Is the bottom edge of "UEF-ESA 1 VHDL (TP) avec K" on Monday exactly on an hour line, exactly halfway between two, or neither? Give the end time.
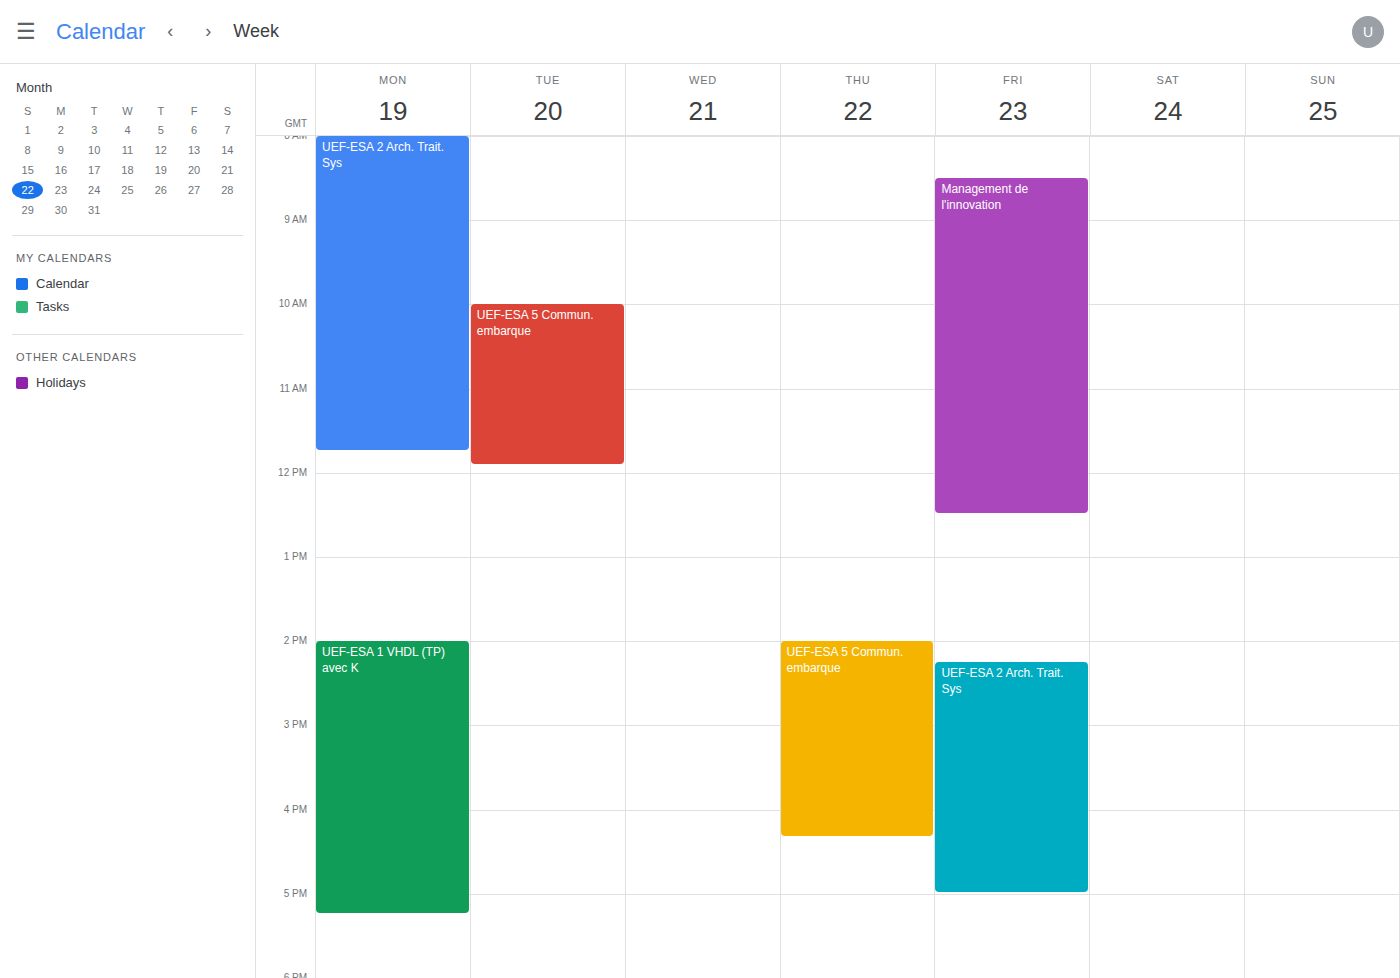
5:15 PM -- neither: a quarter of the way from the 5 PM line to the 6 PM line.